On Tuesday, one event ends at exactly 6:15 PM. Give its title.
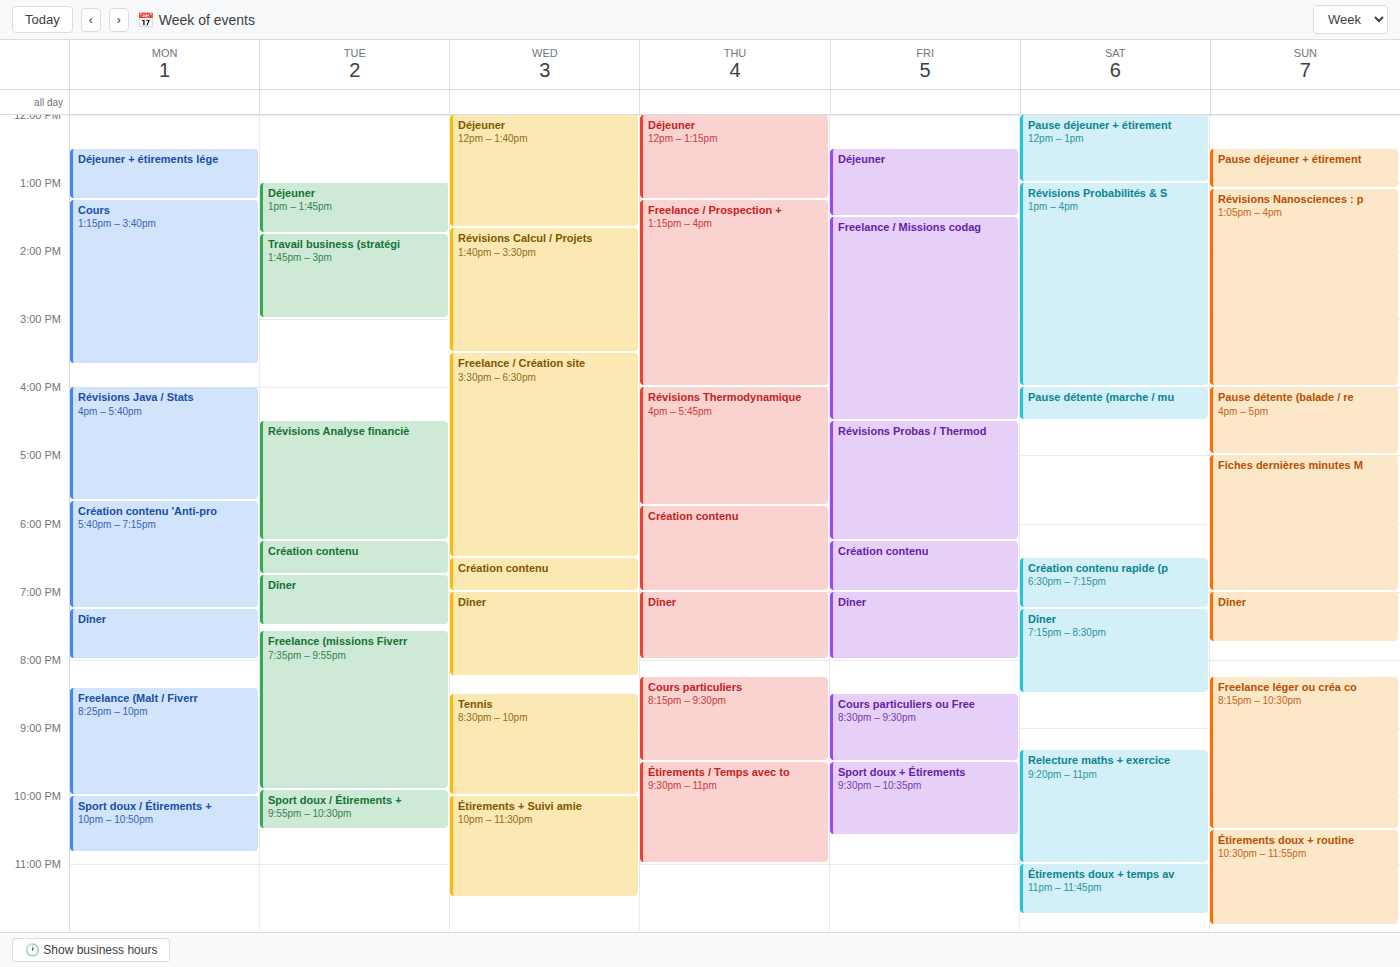
"Révisions Analyse financiè"